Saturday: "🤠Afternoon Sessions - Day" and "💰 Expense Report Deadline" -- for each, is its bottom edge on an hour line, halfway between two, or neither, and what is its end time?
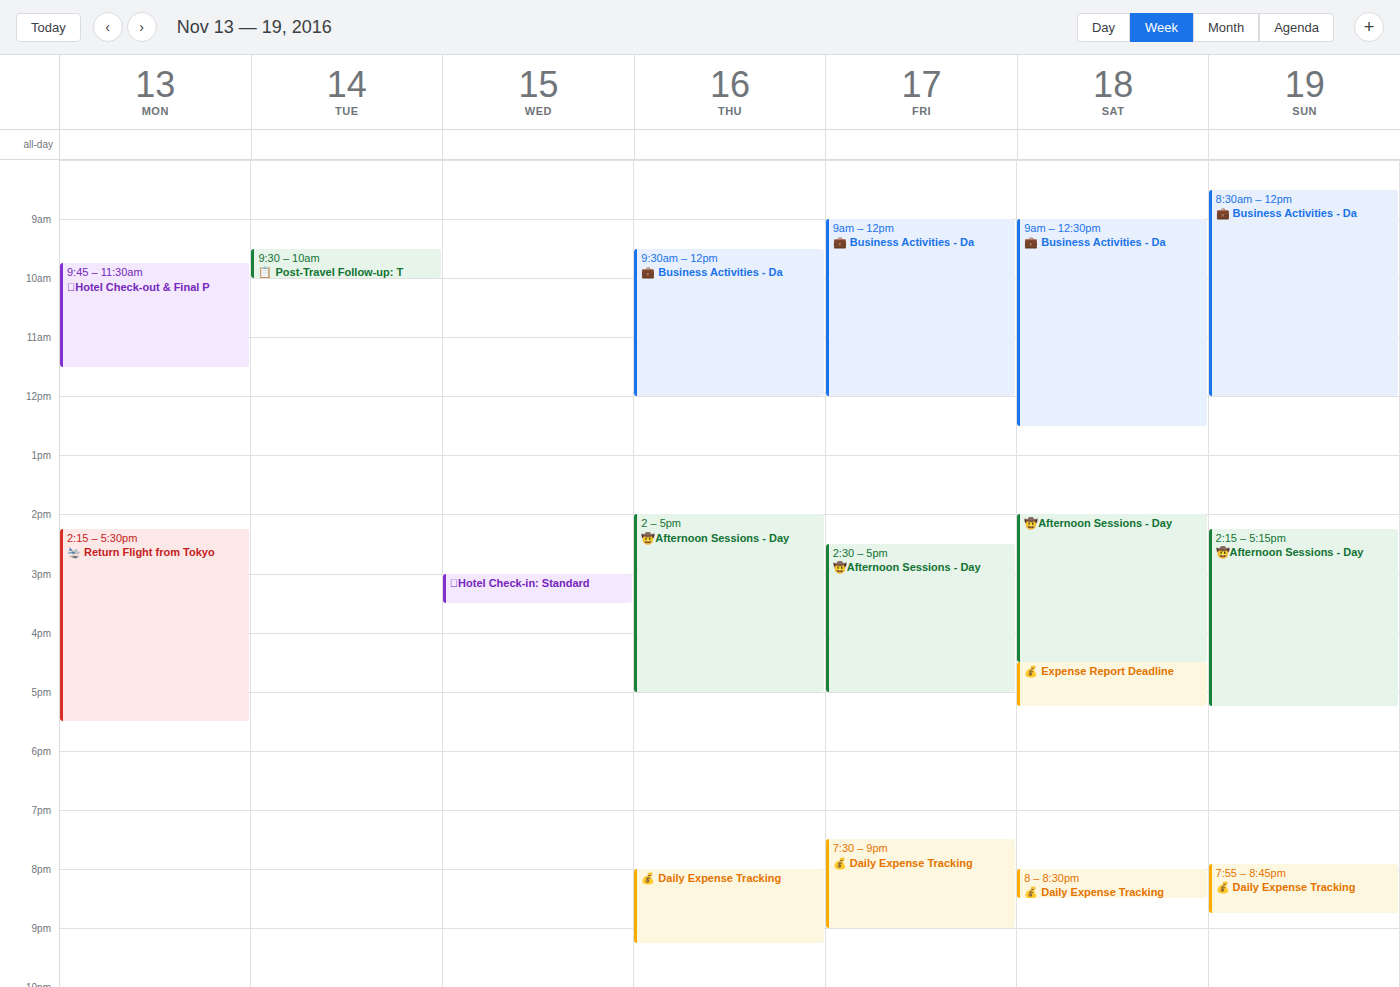
"🤠Afternoon Sessions - Day": 16:30, halfway between the 16:00 and 17:00 lines. "💰 Expense Report Deadline": 17:15, neither: a quarter of the way from the 17:00 line to the 18:00 line.